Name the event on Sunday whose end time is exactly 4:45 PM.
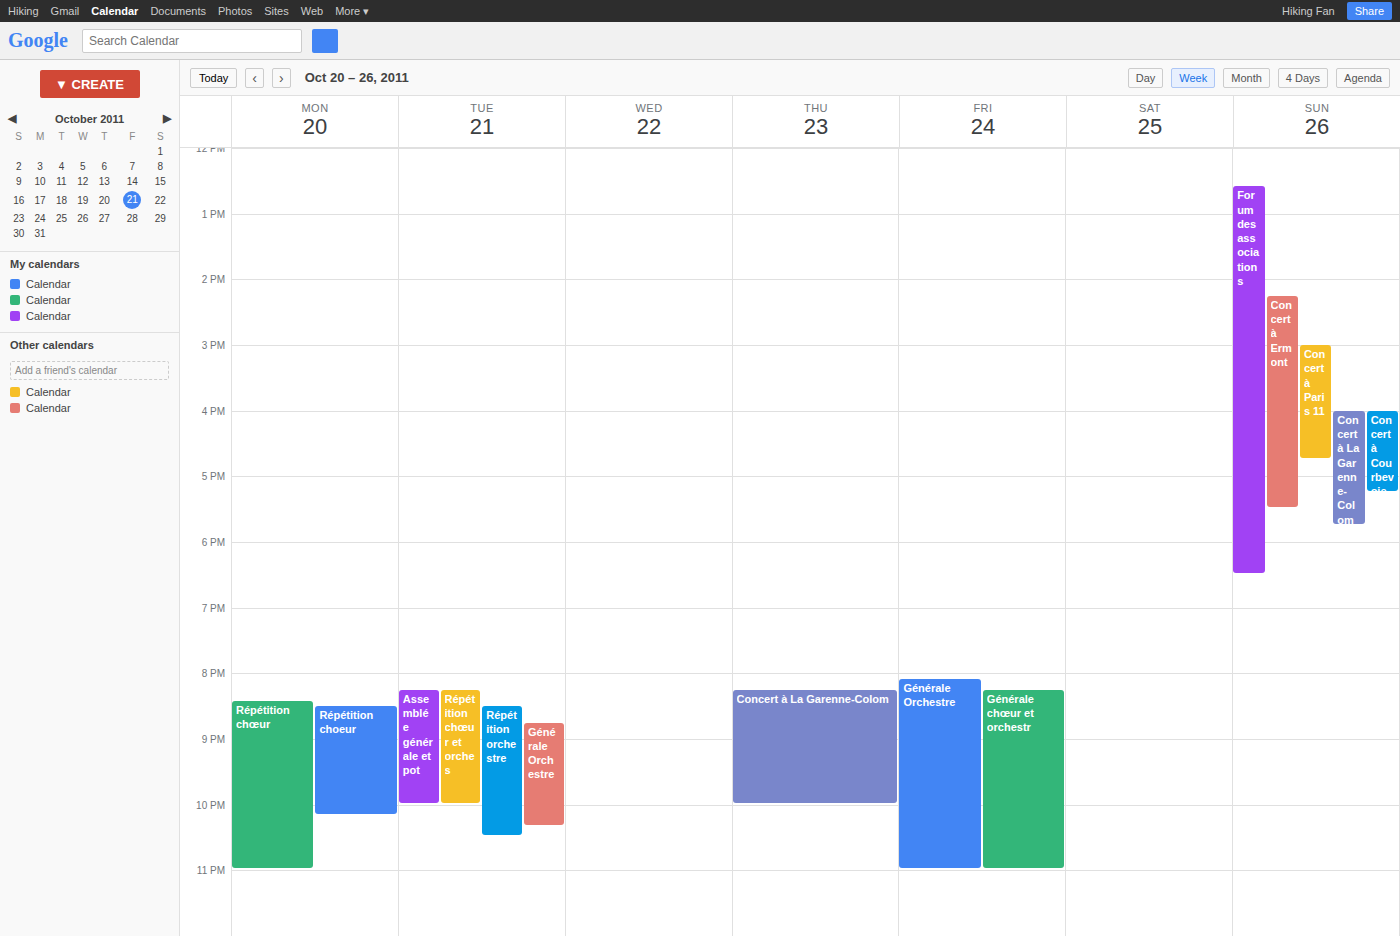
"Concert à Paris 11"